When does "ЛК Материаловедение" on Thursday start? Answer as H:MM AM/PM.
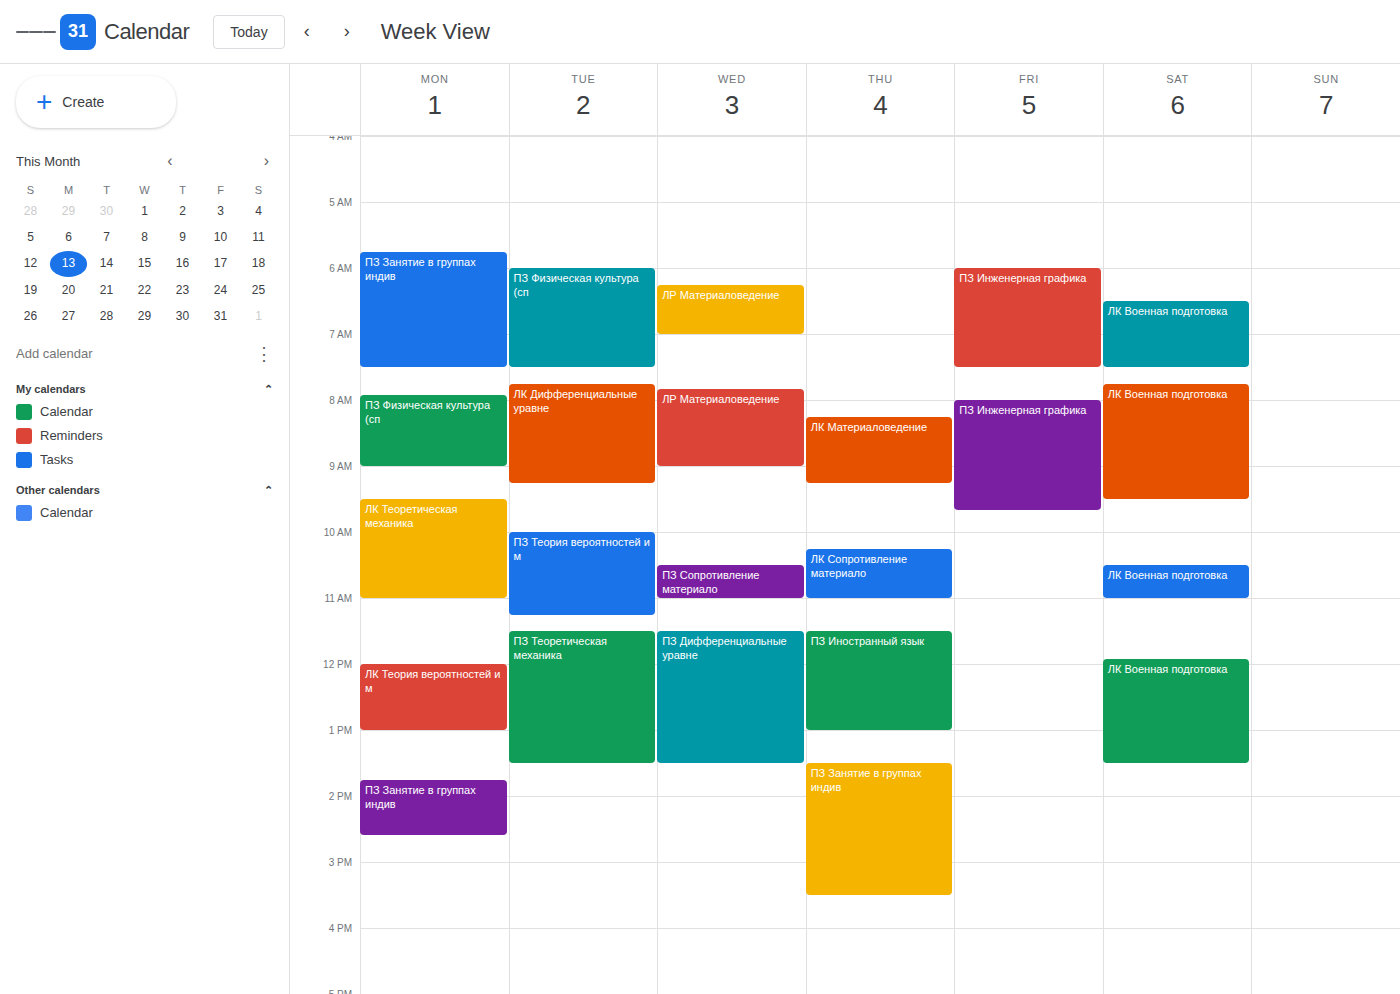
8:15 AM